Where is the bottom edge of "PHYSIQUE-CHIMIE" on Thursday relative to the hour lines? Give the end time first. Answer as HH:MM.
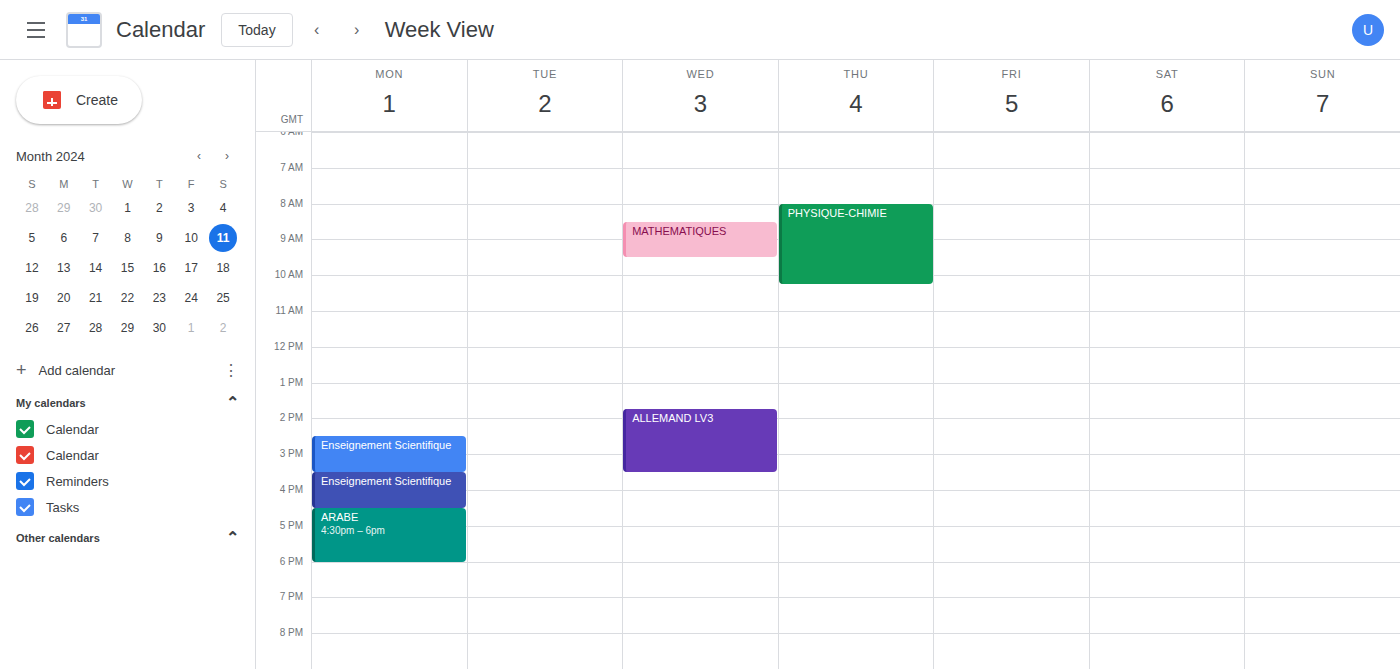
10:15 -- neither: a quarter of the way from the 10:00 line to the 11:00 line.